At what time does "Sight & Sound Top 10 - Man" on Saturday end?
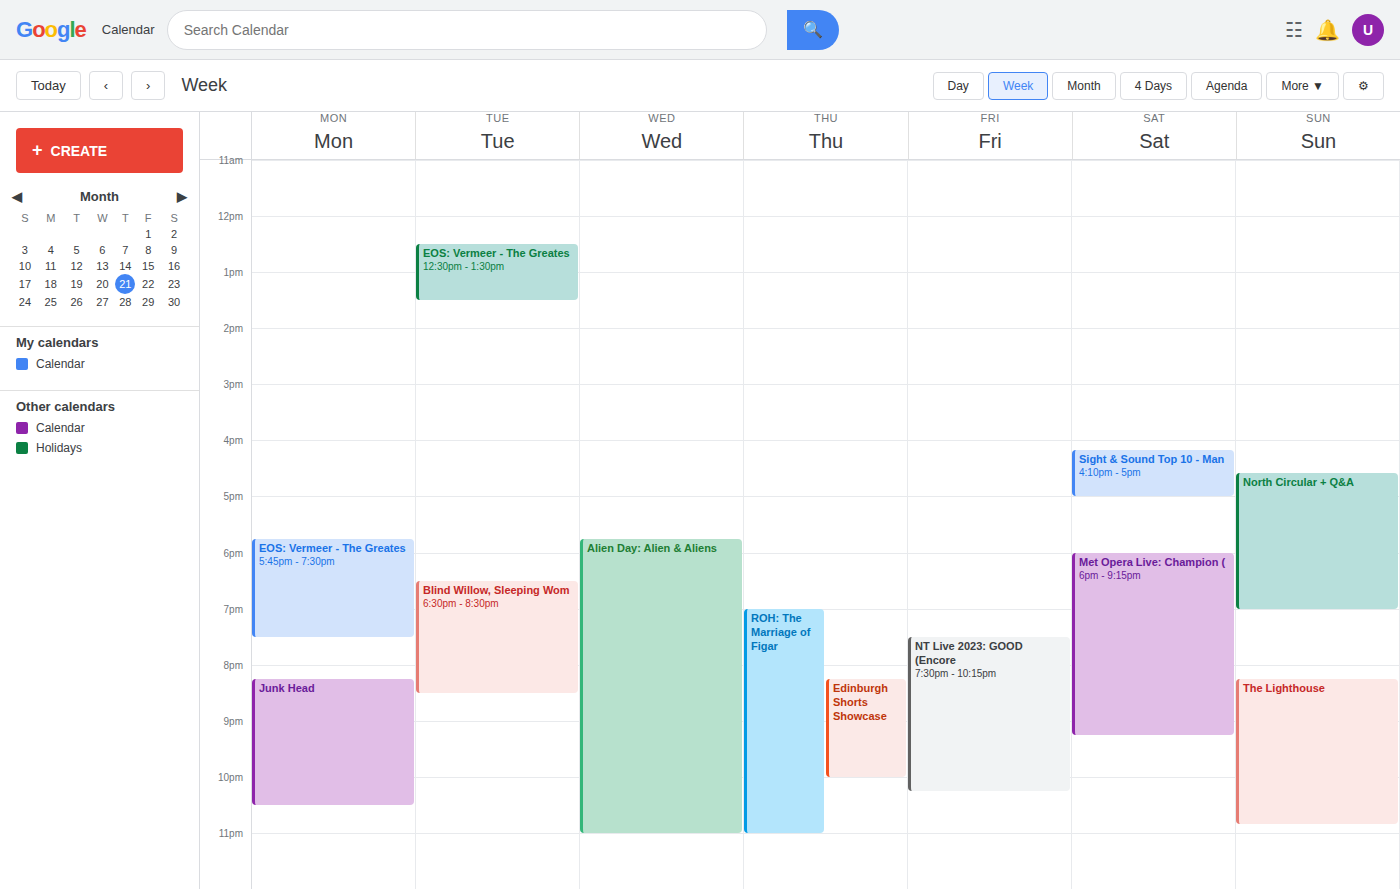
17:00